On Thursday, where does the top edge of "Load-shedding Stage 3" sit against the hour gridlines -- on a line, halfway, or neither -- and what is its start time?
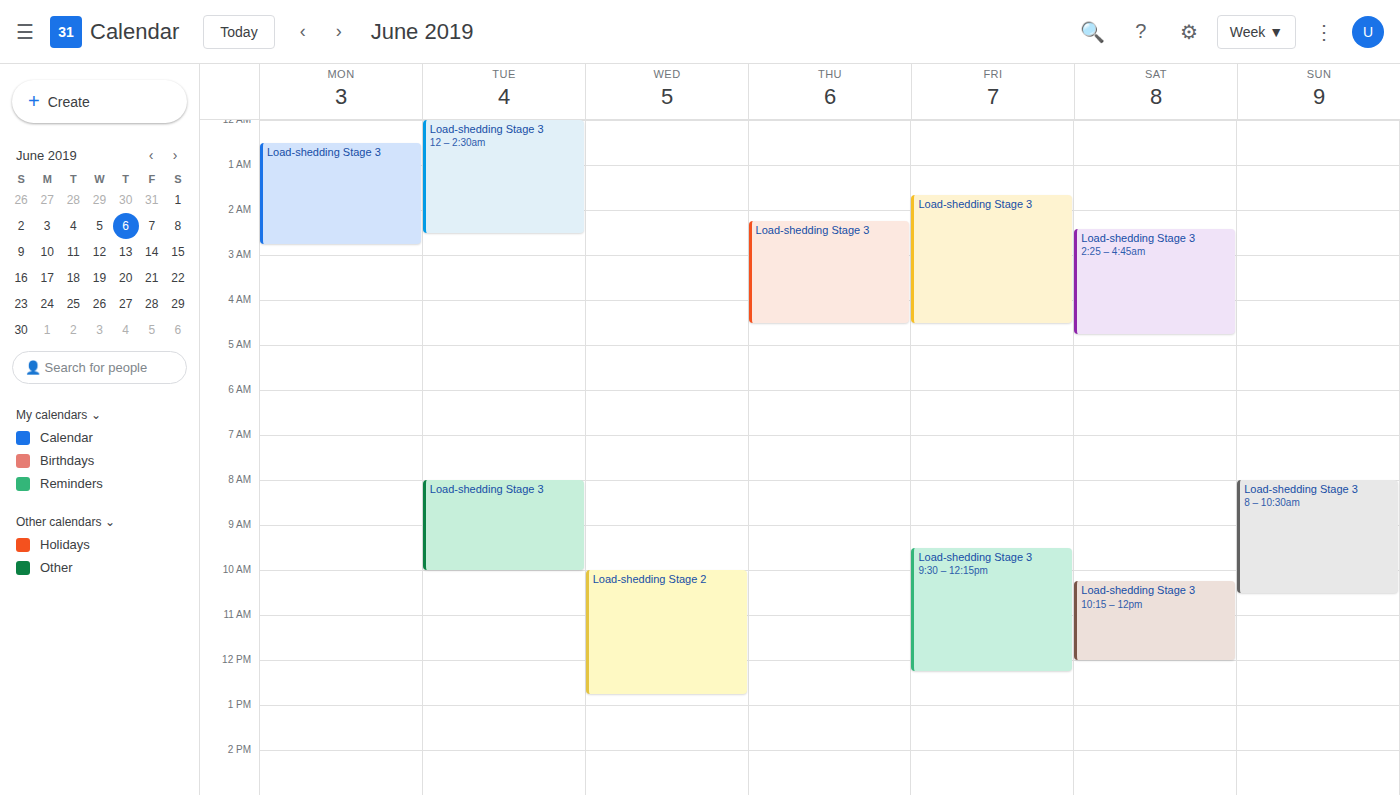
2:15 AM -- neither: a quarter of the way from the 2 AM line to the 3 AM line.